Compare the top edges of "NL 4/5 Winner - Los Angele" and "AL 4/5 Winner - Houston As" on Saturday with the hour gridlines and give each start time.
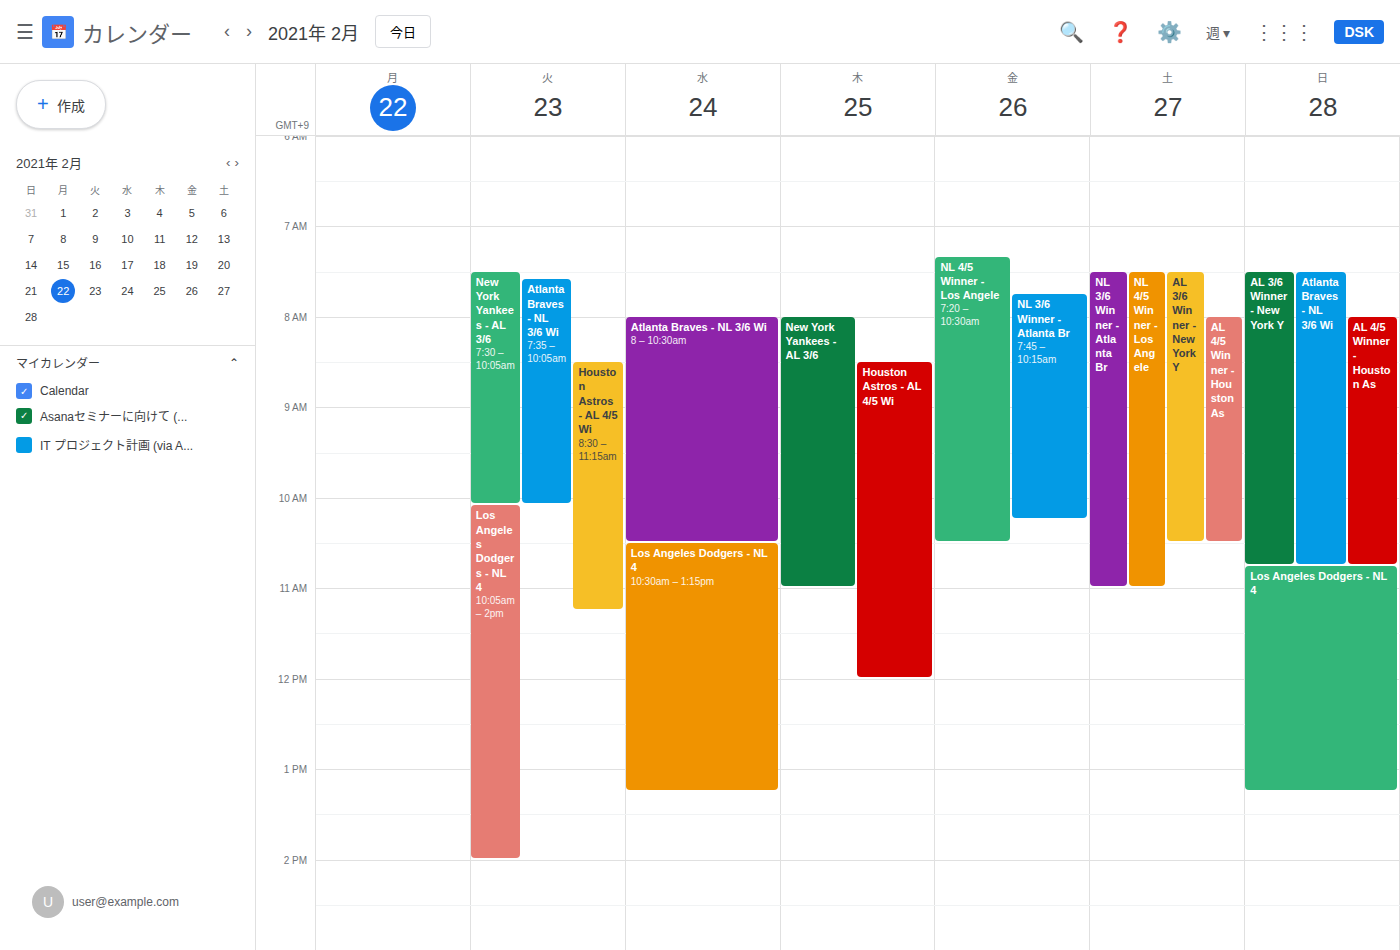
"NL 4/5 Winner - Los Angele": 7:30 AM, halfway between the 7 AM and 8 AM lines. "AL 4/5 Winner - Houston As": 8:00 AM, exactly on the 8 AM line.